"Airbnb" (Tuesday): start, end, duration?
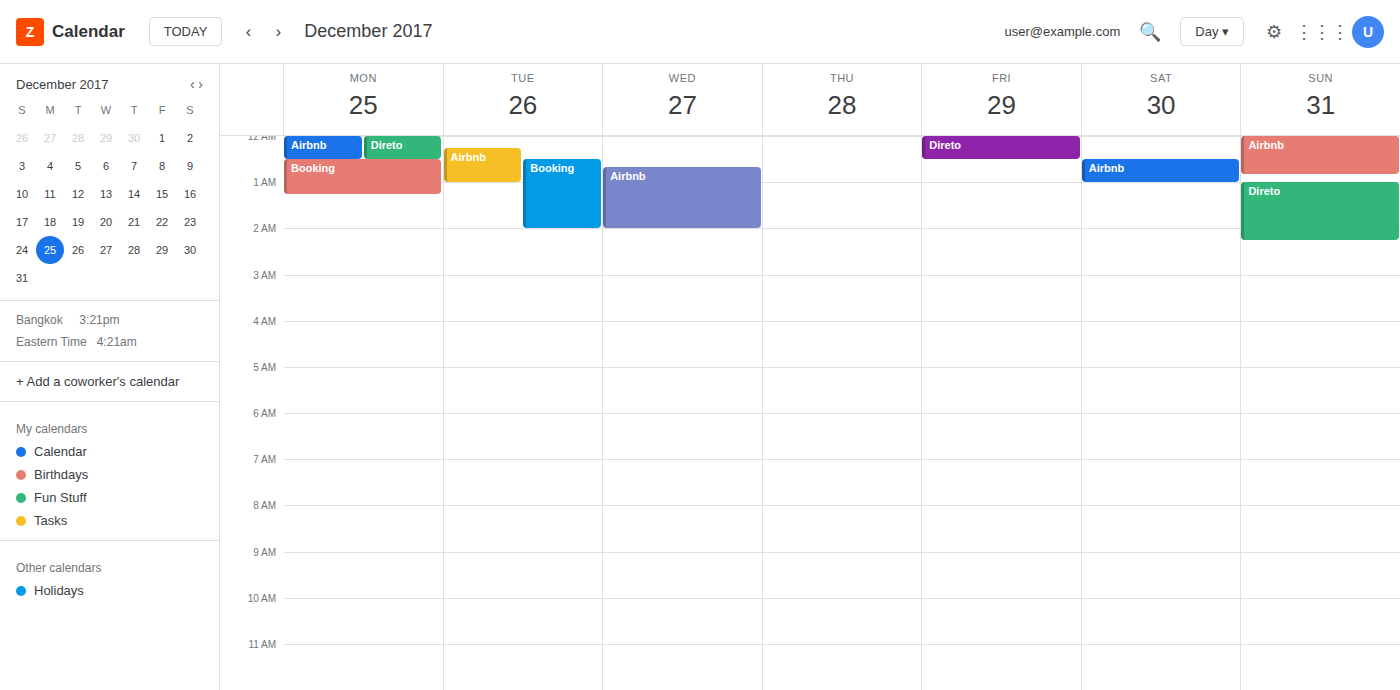
12:15 AM to 1:00 AM, 45 minutes